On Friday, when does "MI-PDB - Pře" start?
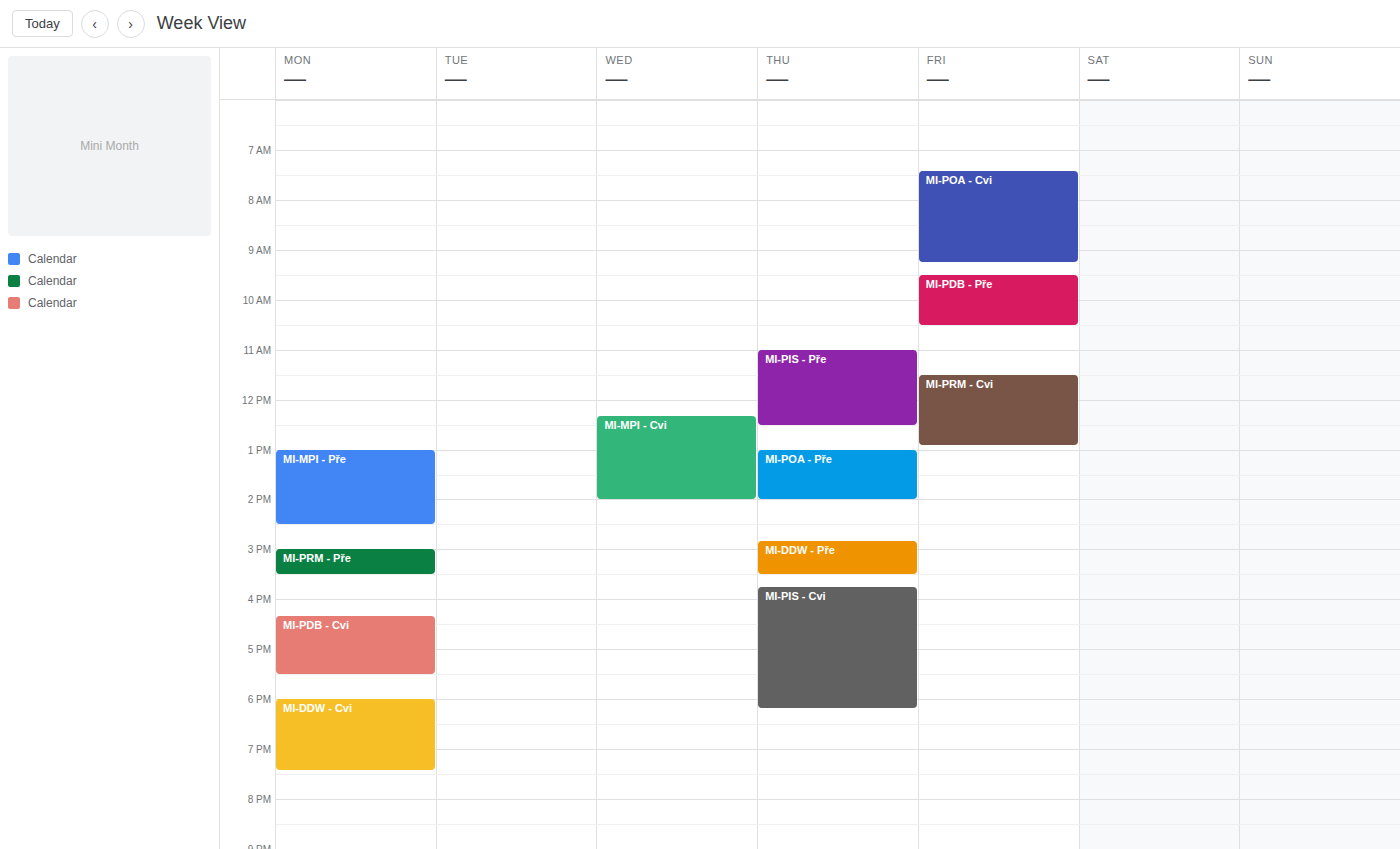
9:30 AM